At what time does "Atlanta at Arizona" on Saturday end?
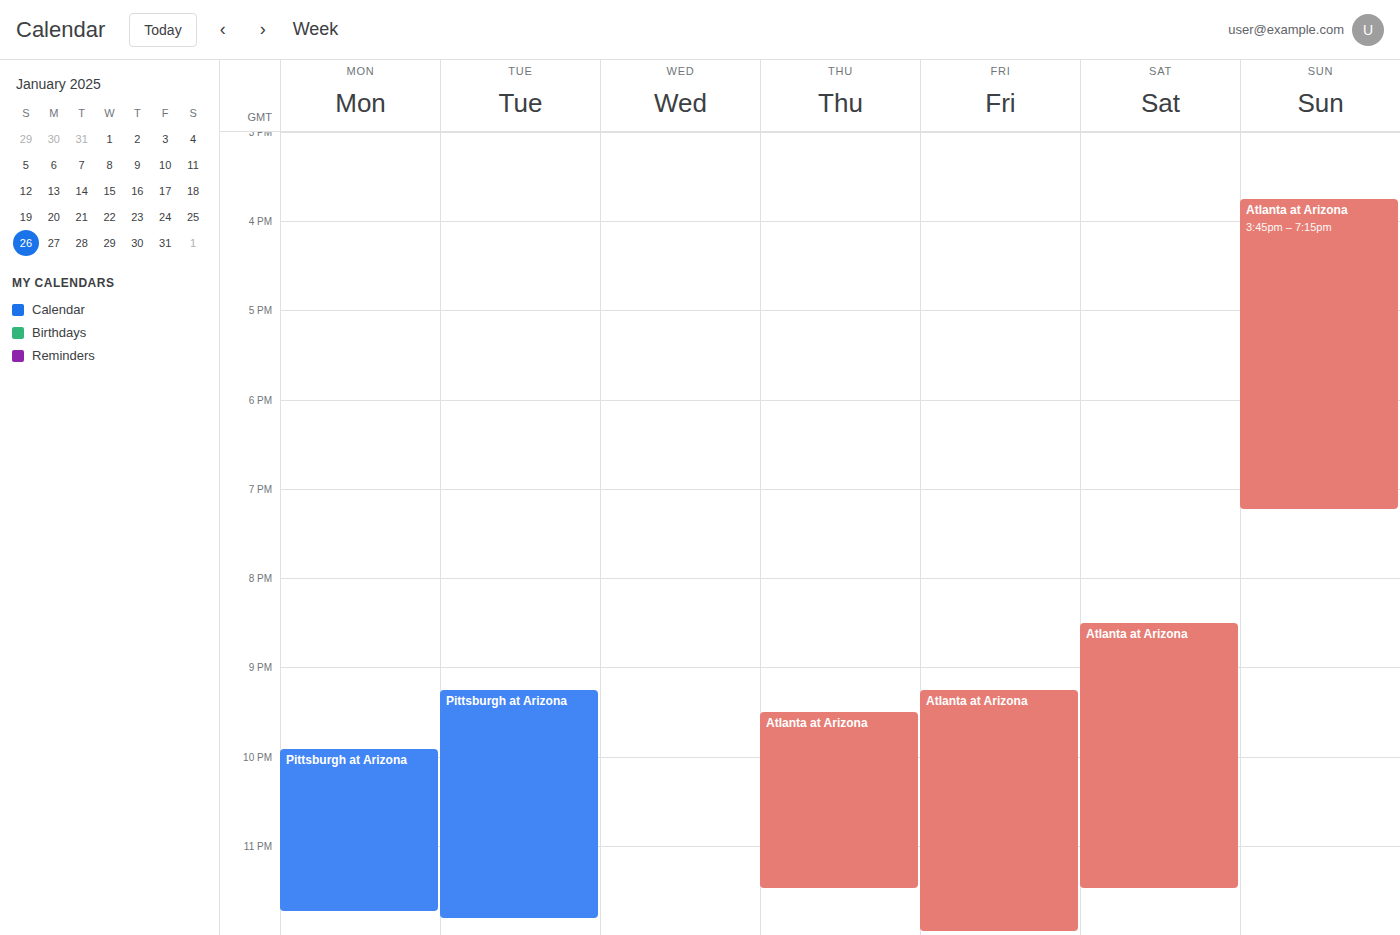
11:30 PM